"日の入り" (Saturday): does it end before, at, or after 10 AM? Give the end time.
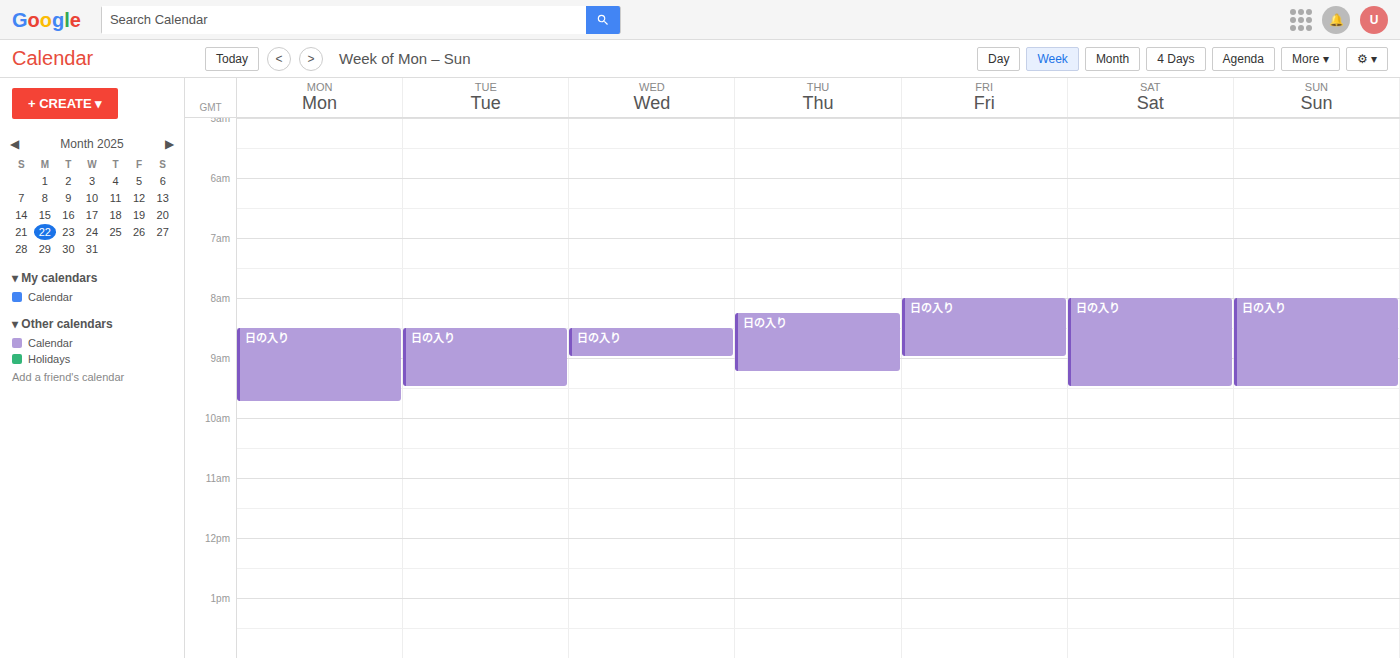
9:30 AM -- before 10 AM, 30 minutes above the 10 AM line.